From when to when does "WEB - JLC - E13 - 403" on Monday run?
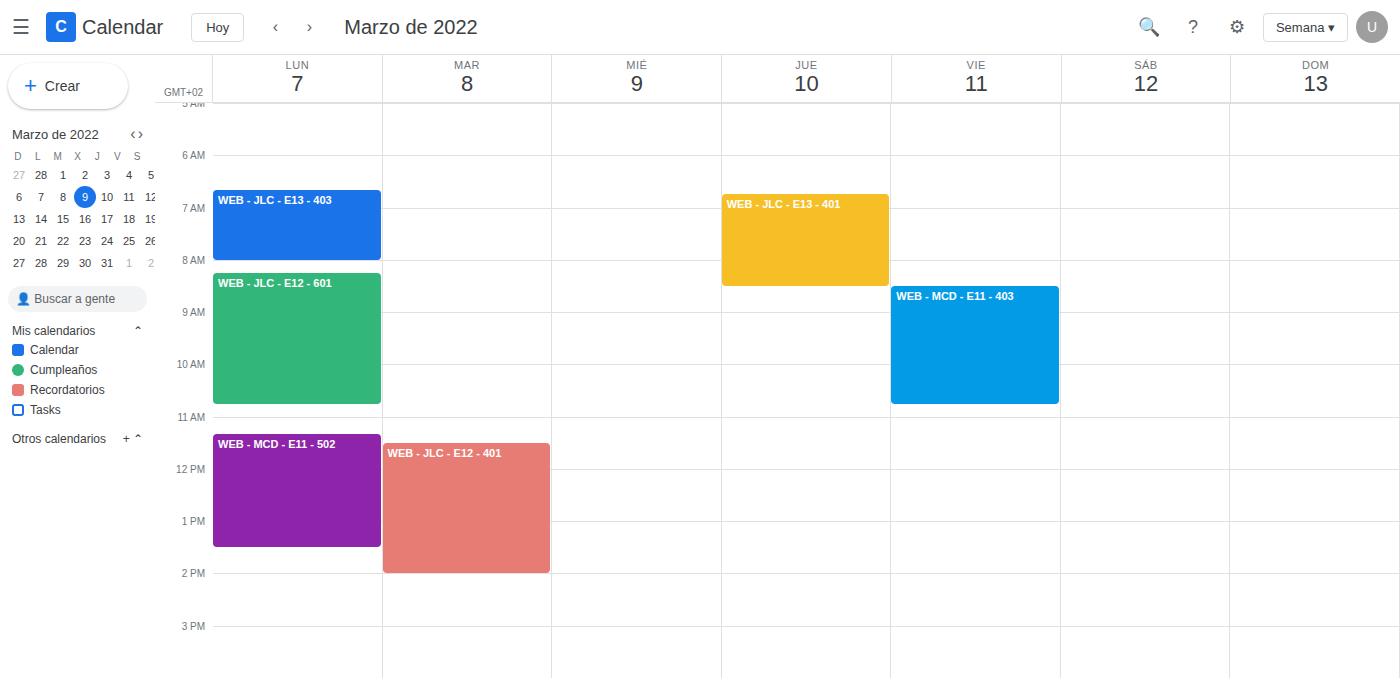
6:40 AM to 8:00 AM